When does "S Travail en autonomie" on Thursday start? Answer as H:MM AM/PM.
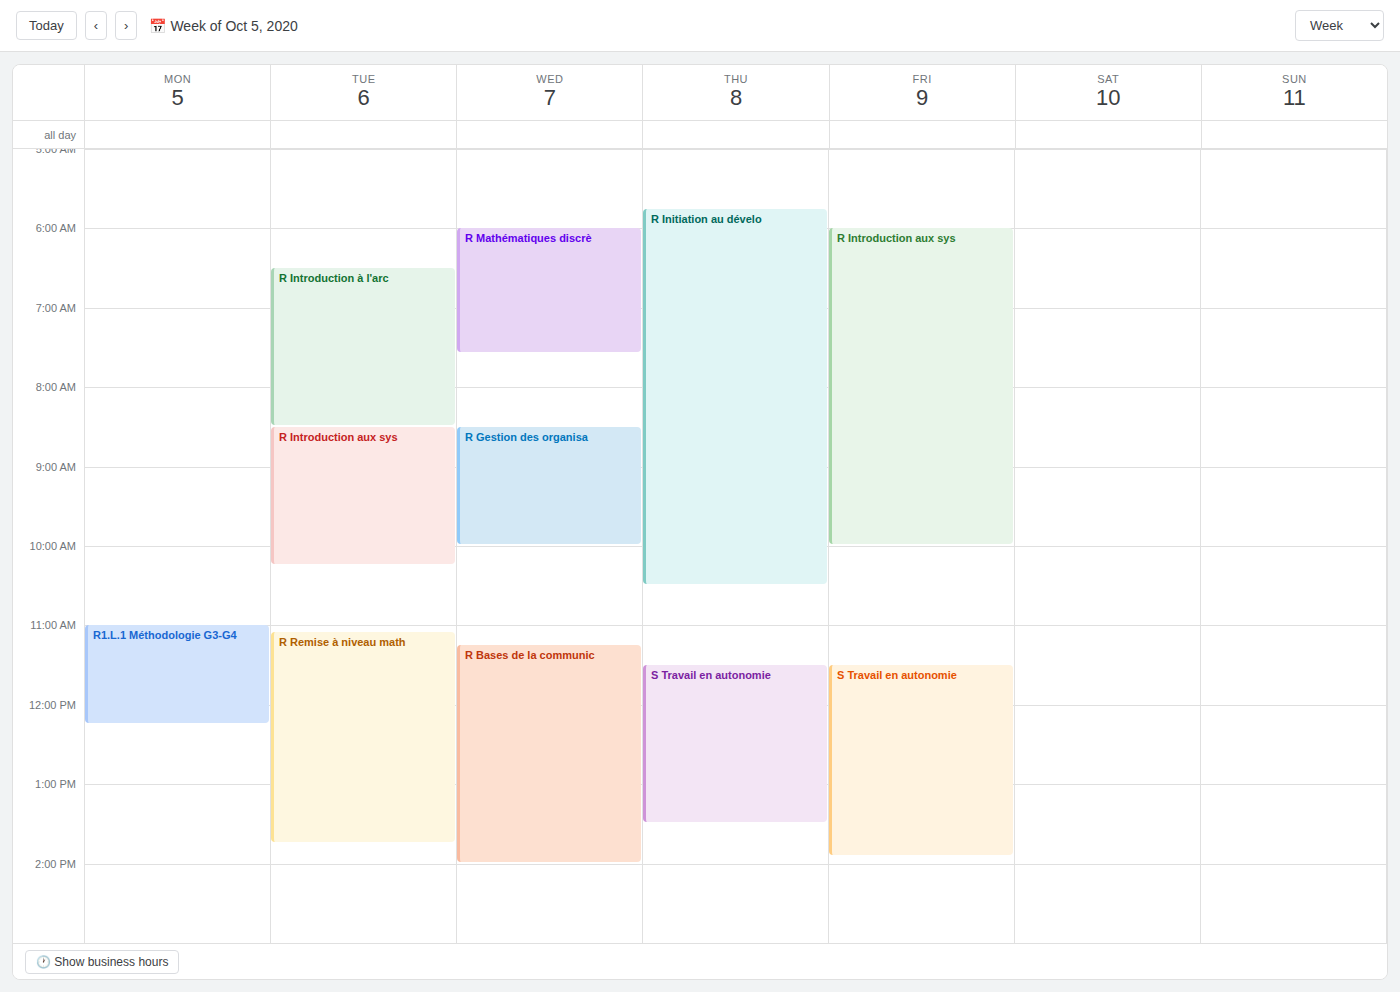
11:30 AM